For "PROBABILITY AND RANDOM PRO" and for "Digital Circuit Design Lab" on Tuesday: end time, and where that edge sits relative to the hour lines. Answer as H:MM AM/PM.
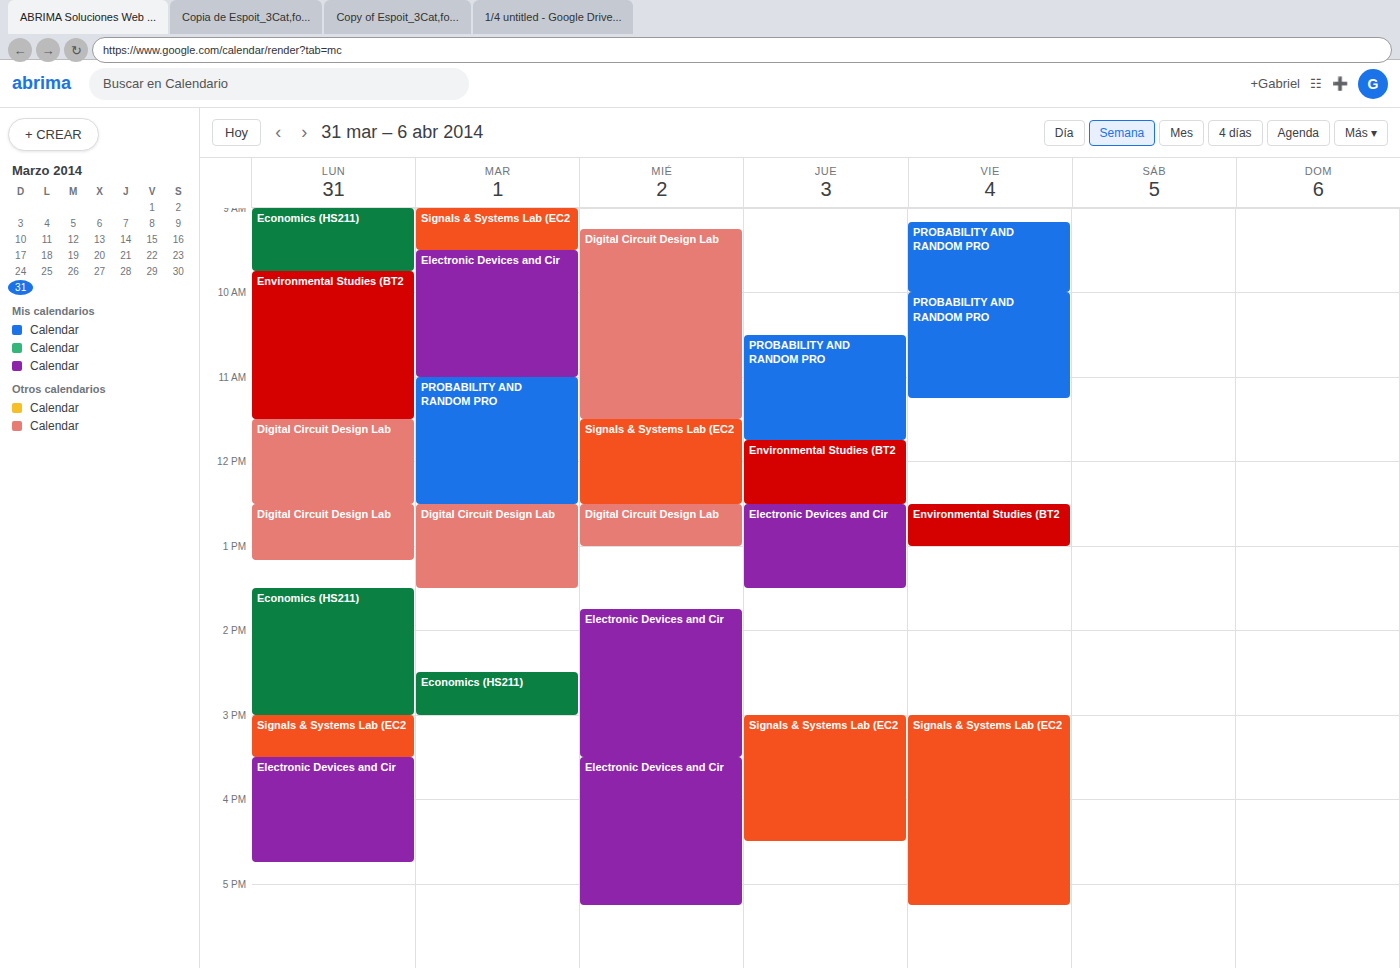
"PROBABILITY AND RANDOM PRO": 12:30 PM, halfway between the 12 PM and 1 PM lines. "Digital Circuit Design Lab": 1:30 PM, halfway between the 1 PM and 2 PM lines.